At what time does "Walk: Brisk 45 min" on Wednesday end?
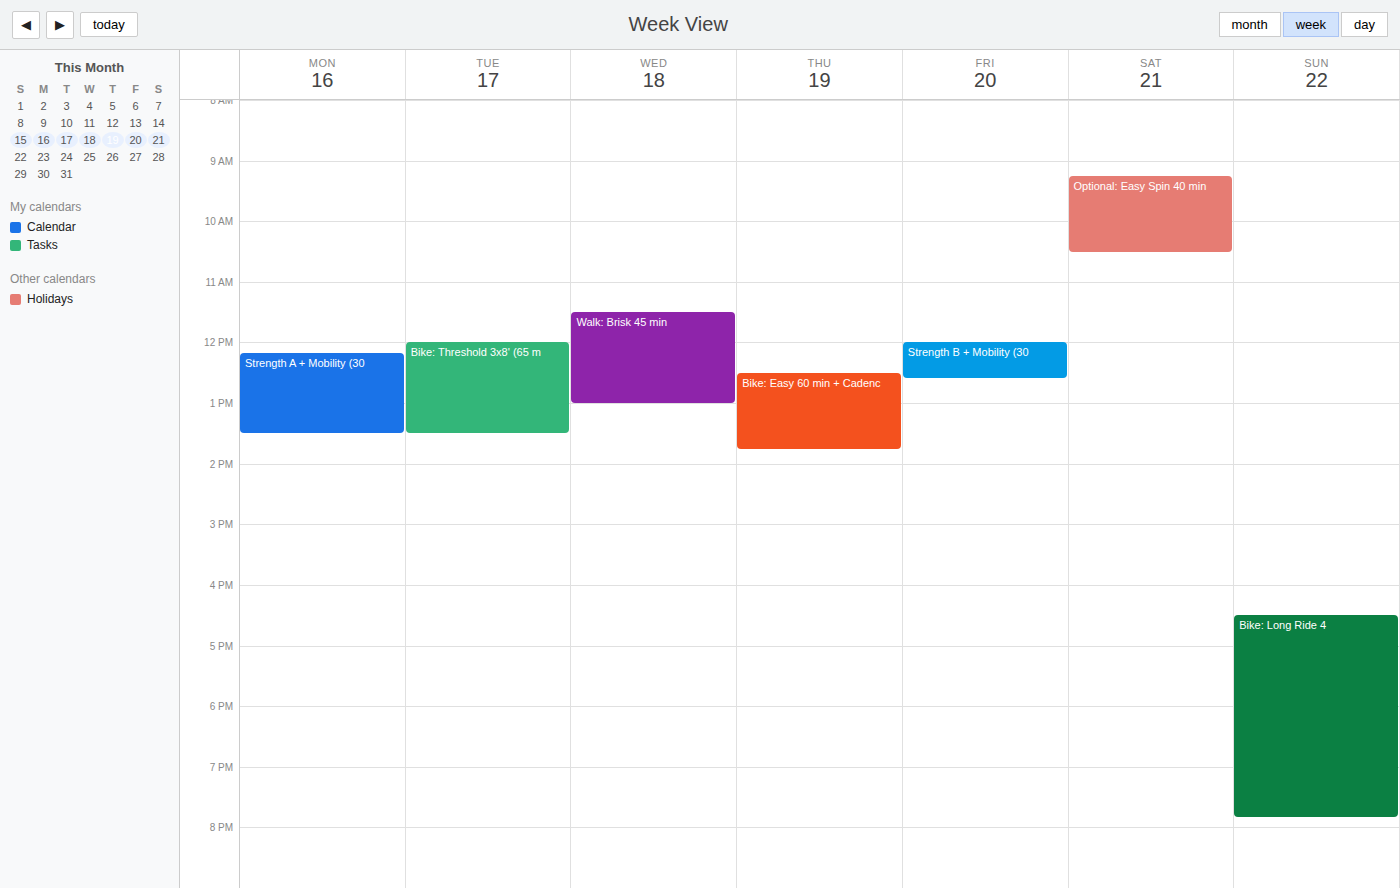
1:00 PM